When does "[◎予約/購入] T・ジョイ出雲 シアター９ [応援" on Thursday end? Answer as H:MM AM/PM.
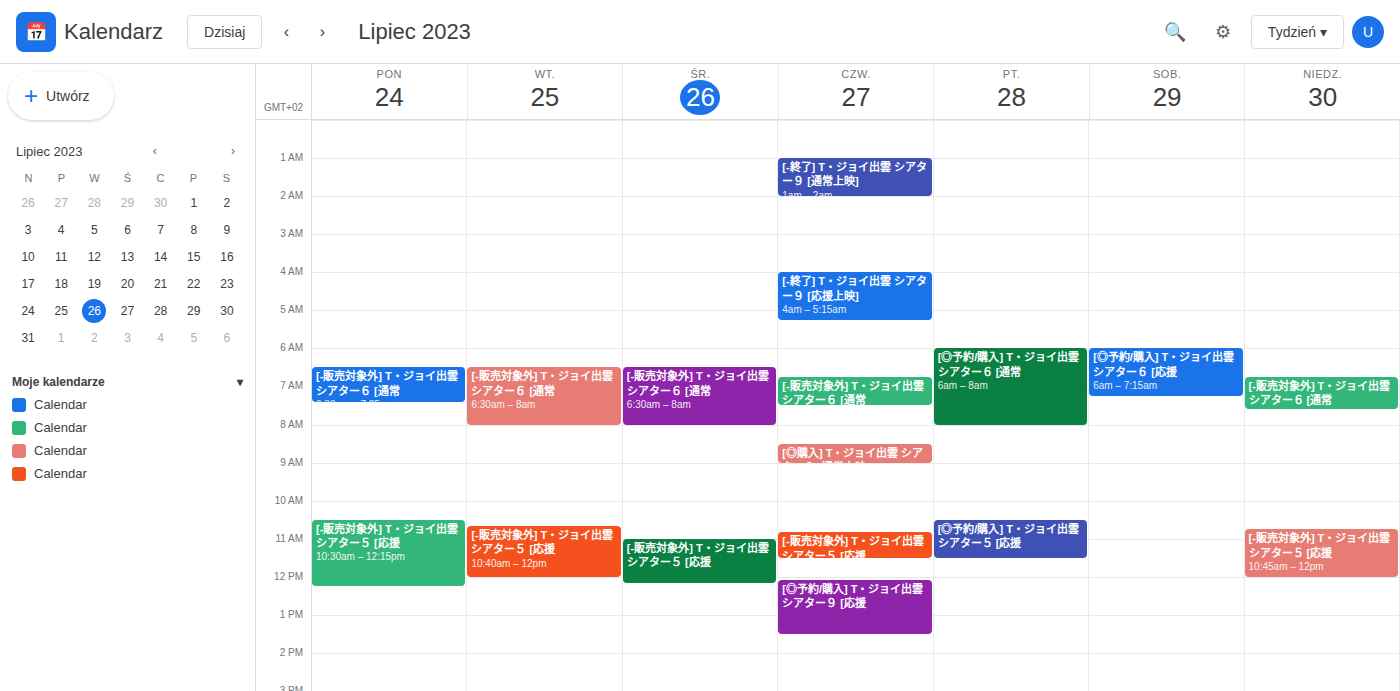
1:30 PM